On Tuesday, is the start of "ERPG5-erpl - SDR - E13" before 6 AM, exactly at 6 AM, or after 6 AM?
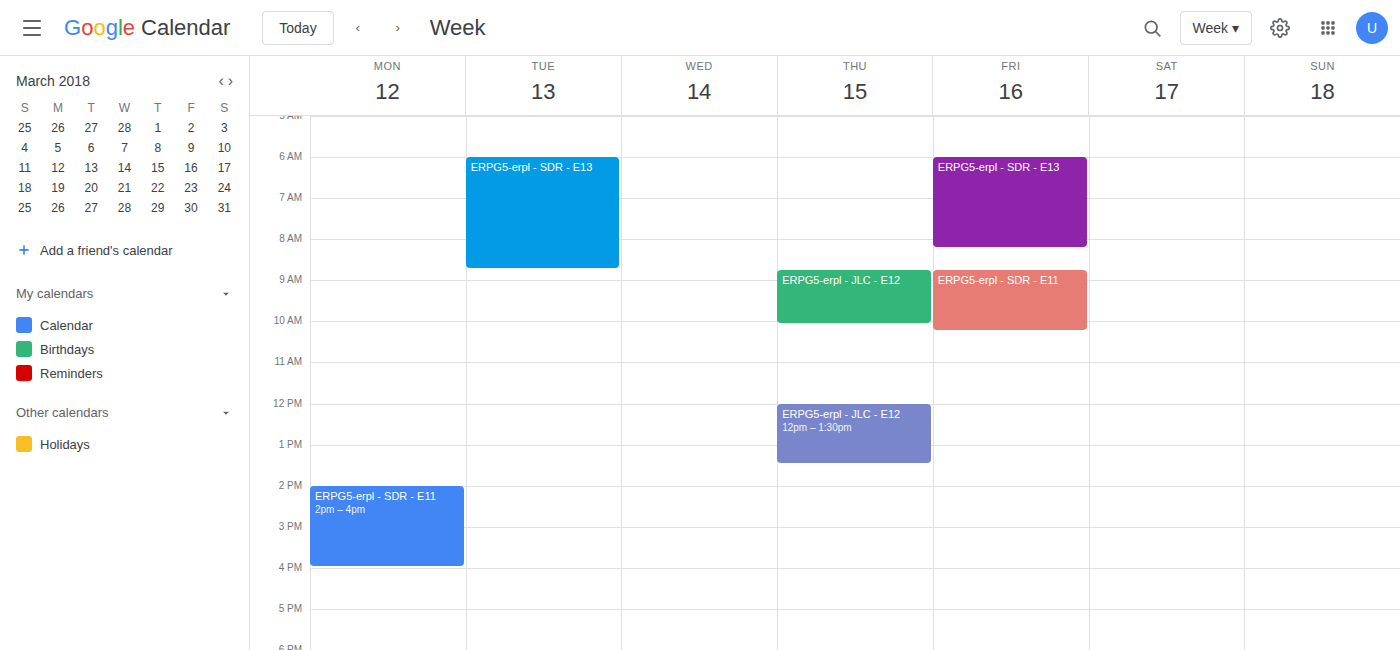
6:00 AM -- exactly at 6 AM, on the 6 AM line.